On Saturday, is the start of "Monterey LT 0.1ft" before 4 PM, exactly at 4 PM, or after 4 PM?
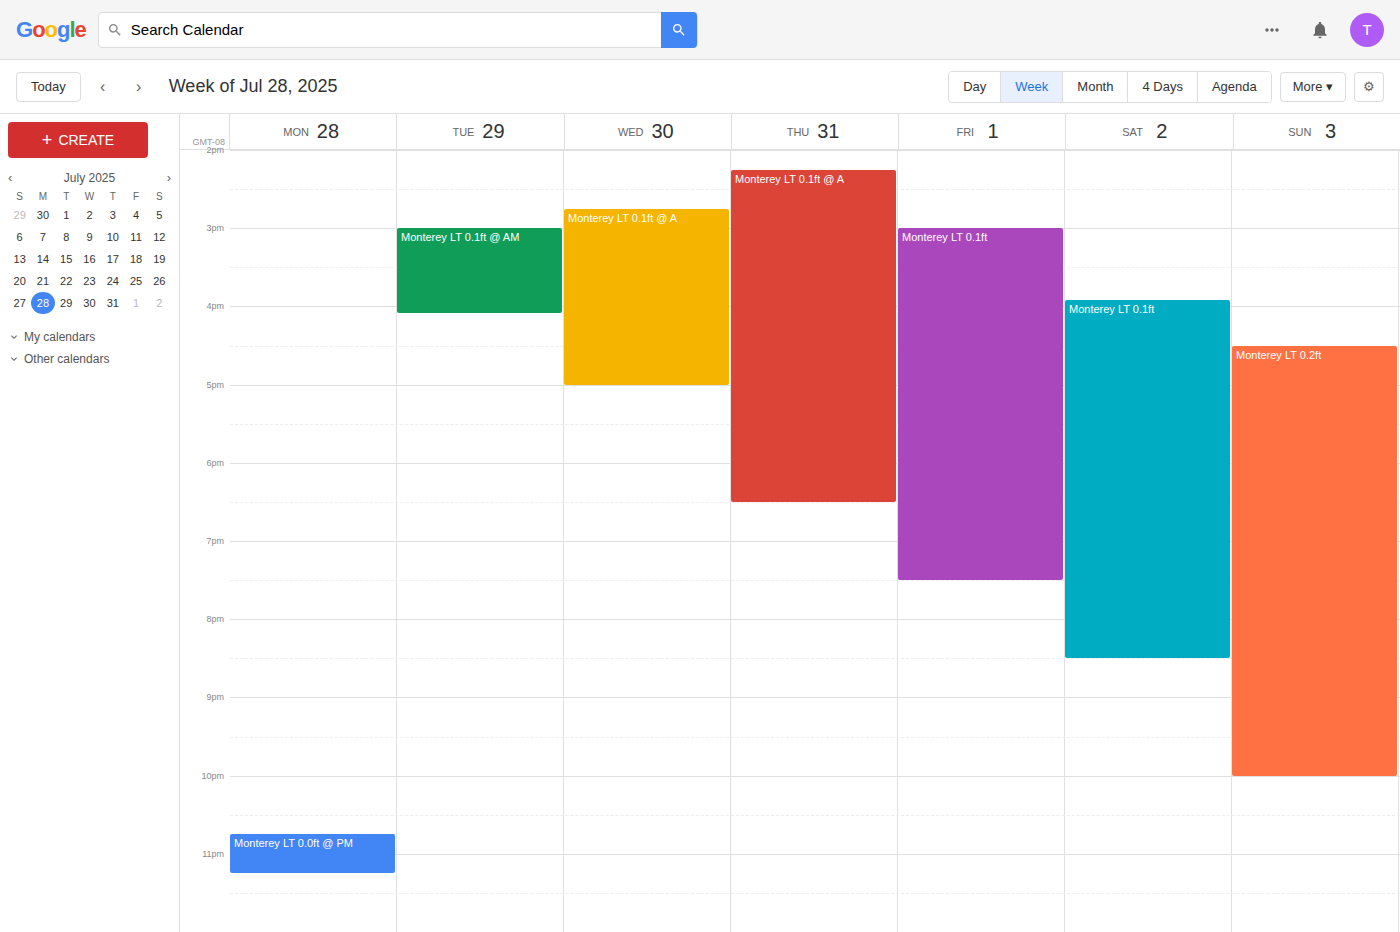
3:55 PM -- before 4 PM, 5 minutes above the 4 PM line.